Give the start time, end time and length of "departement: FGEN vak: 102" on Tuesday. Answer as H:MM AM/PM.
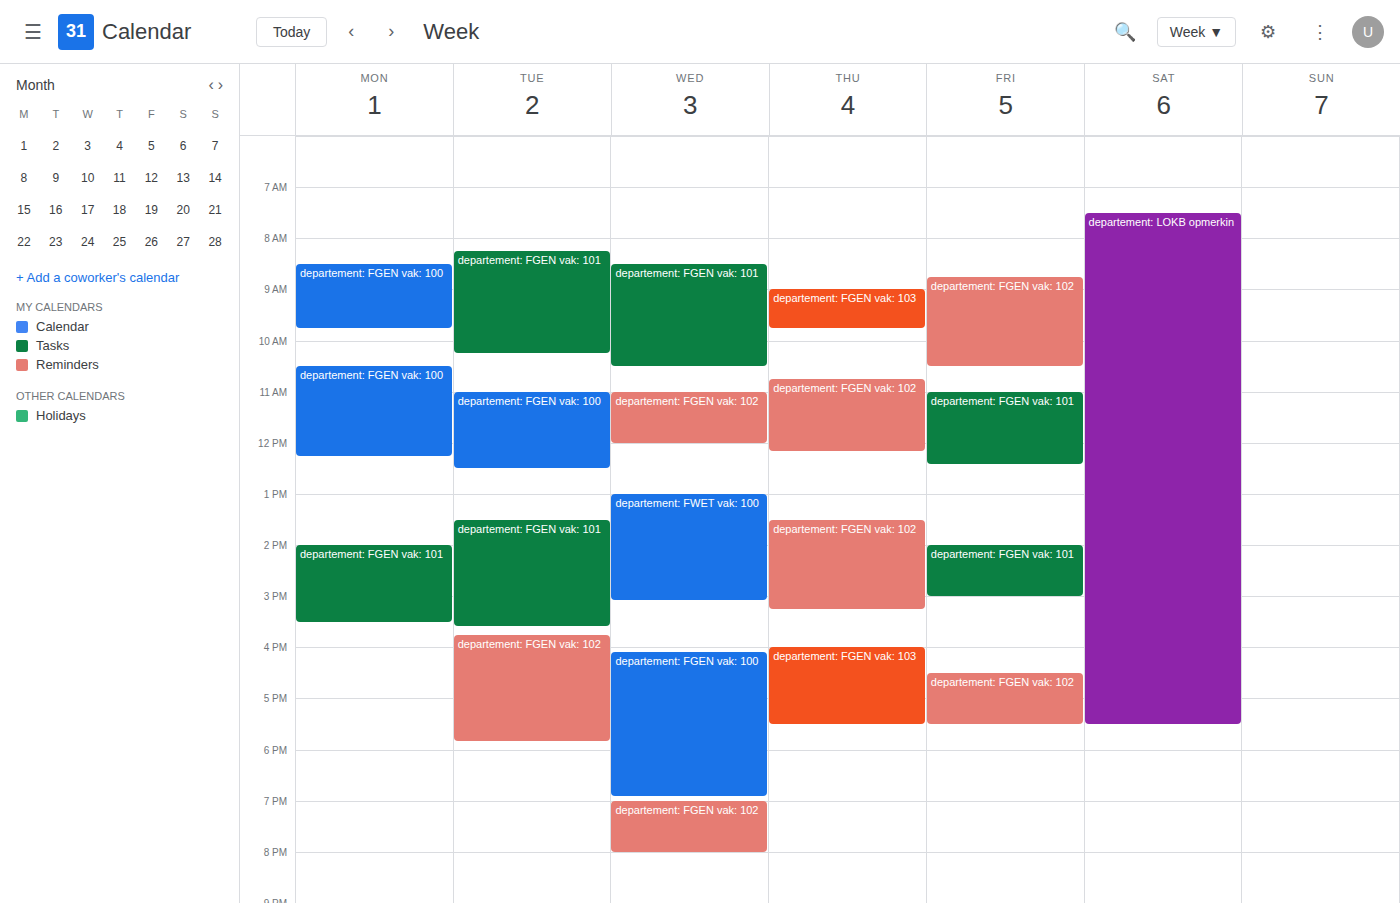
3:45 PM to 5:50 PM, 2 hours 5 minutes